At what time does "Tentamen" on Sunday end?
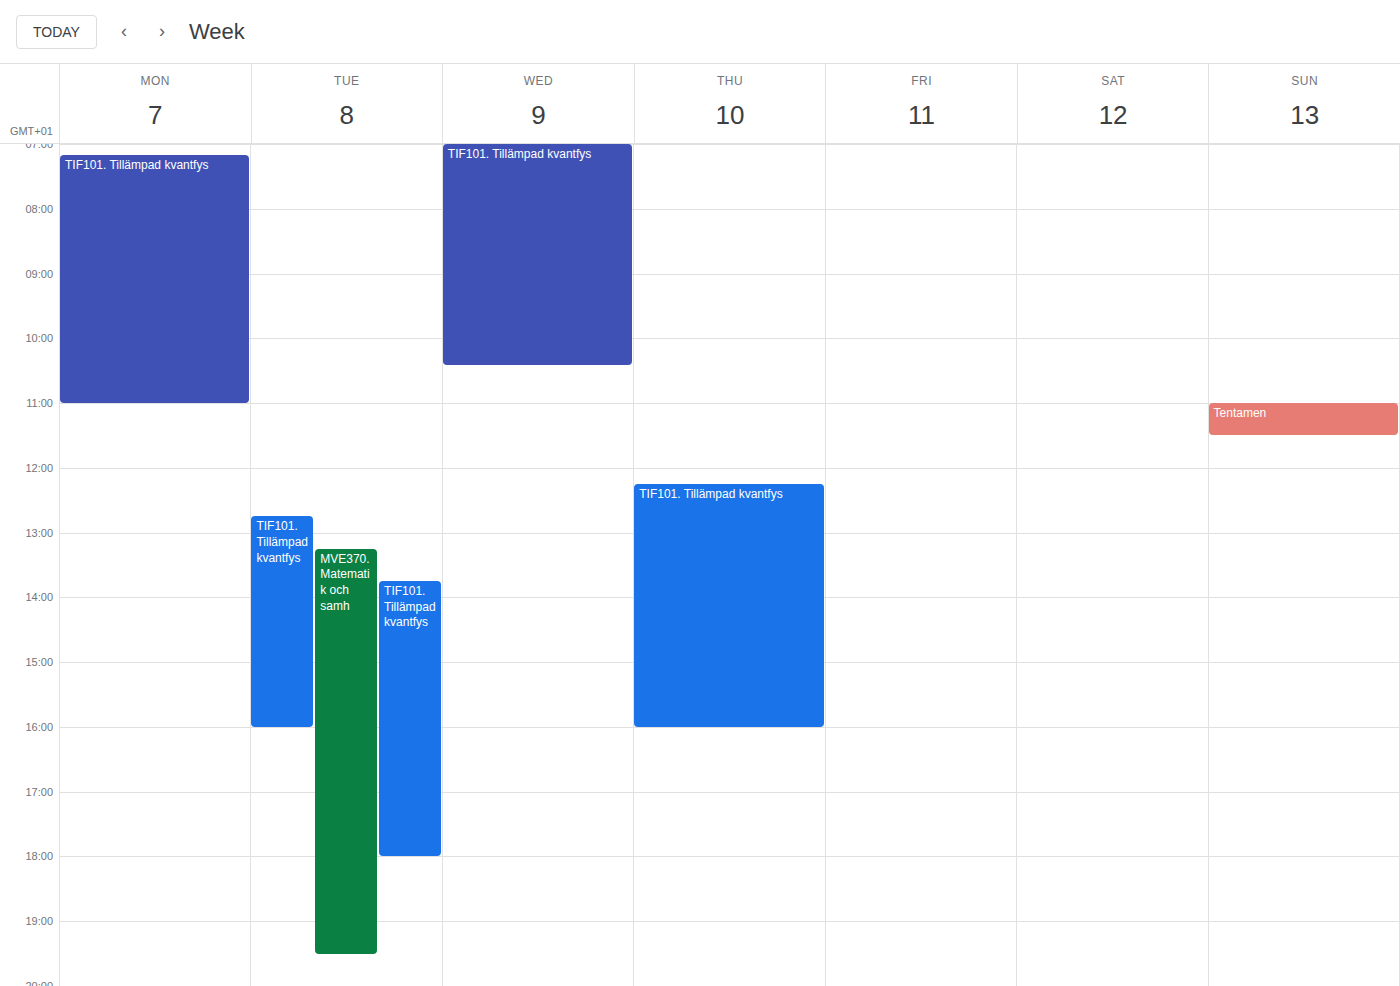
11:30